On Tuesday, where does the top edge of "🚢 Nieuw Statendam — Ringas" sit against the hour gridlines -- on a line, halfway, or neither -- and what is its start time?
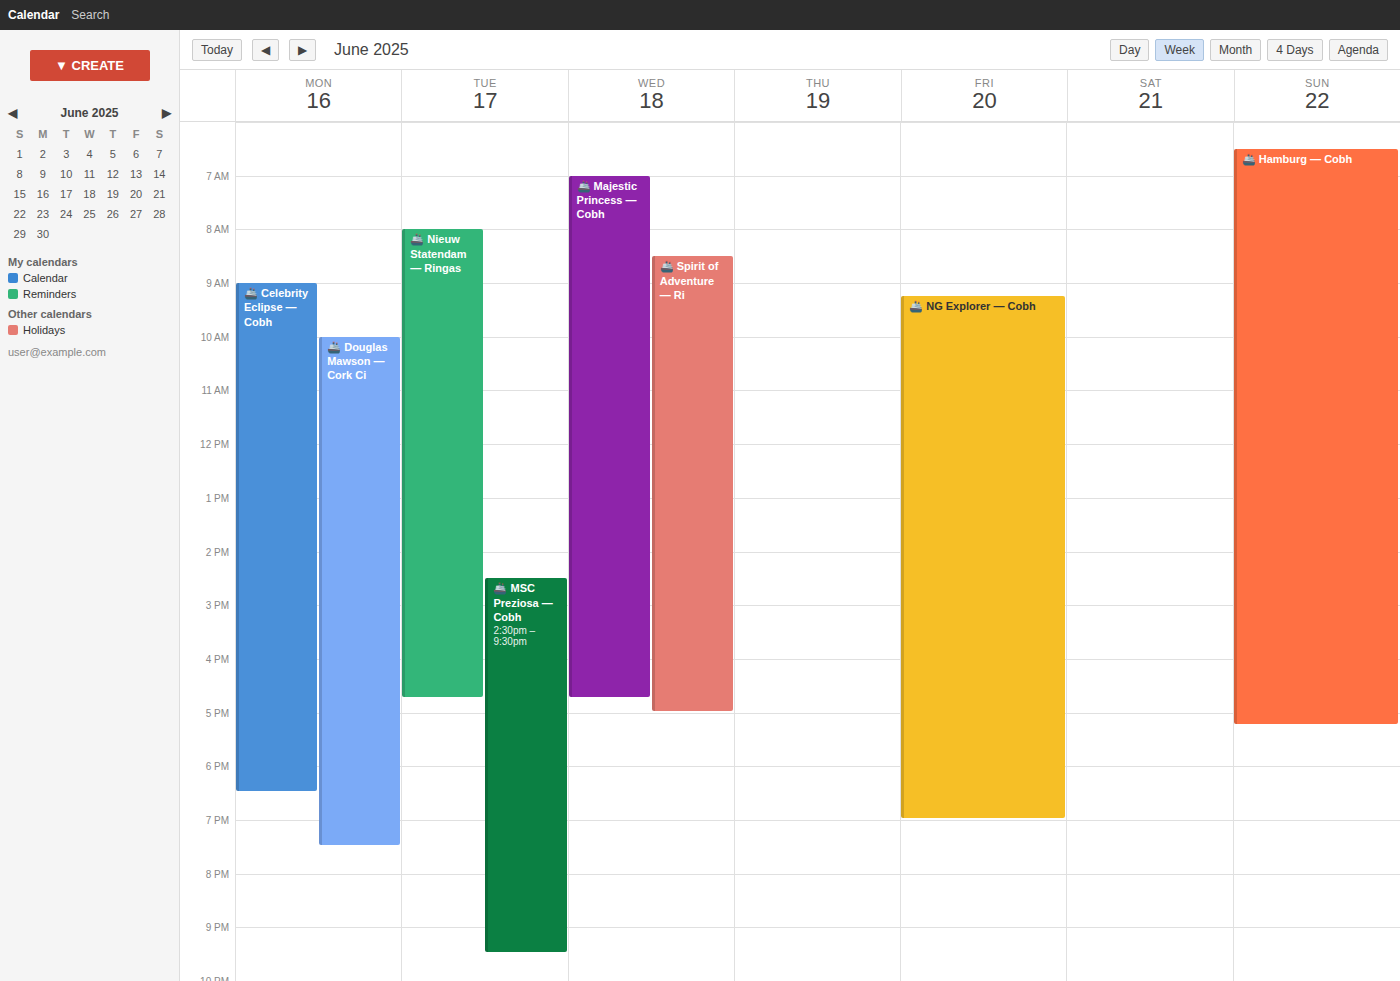
8:00 AM -- exactly on the 8 AM line.